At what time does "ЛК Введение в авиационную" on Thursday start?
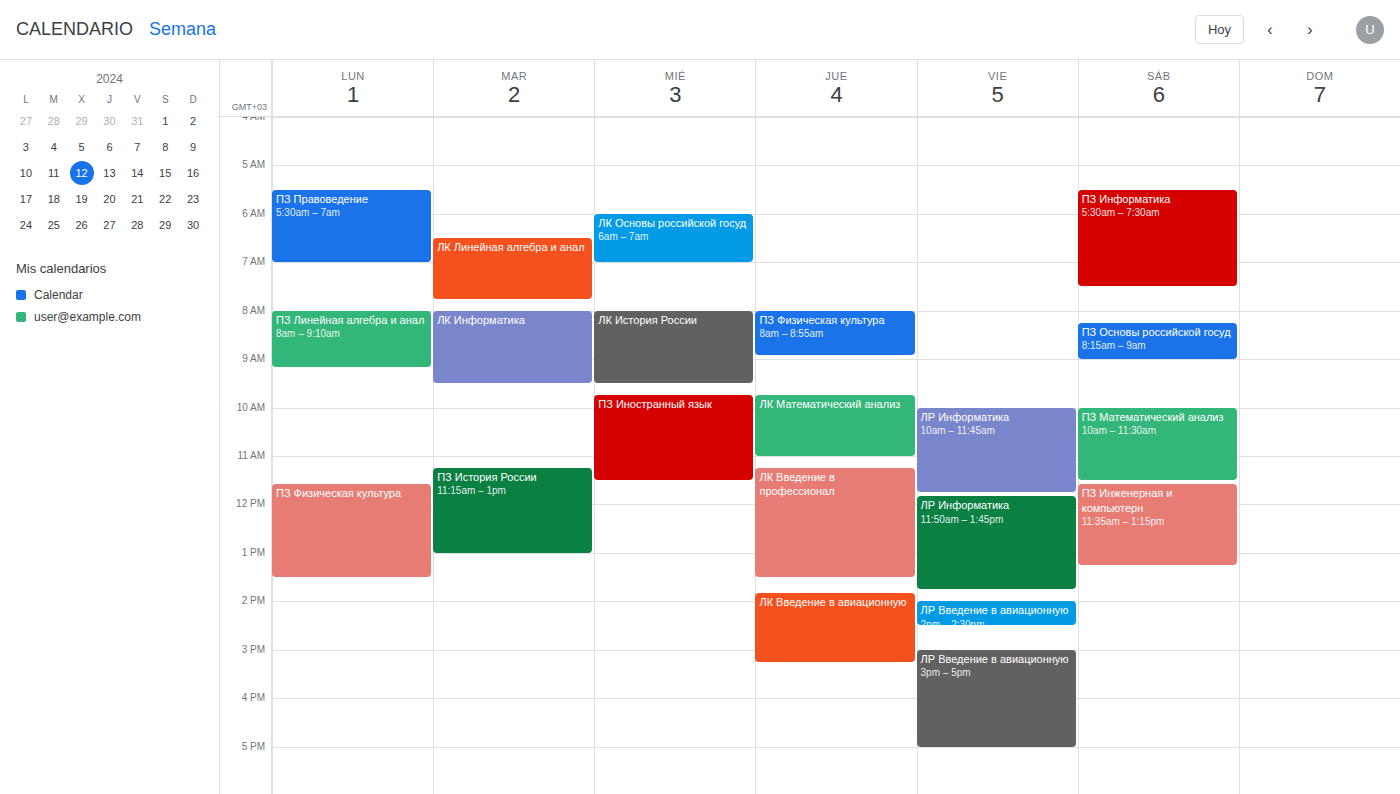
1:50 PM